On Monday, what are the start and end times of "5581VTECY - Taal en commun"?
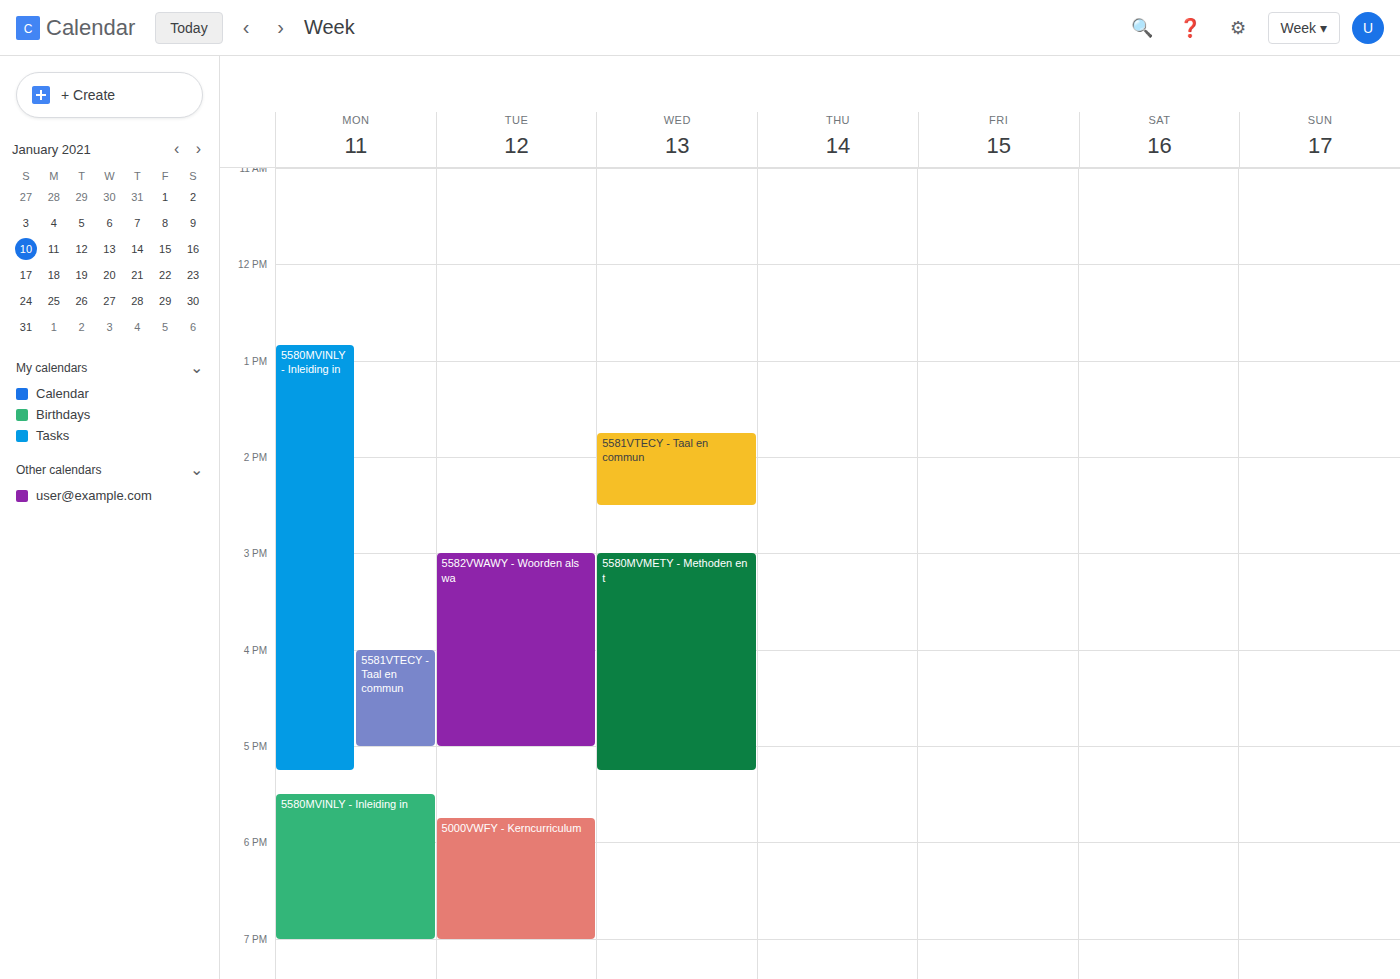
4:00 PM to 5:00 PM